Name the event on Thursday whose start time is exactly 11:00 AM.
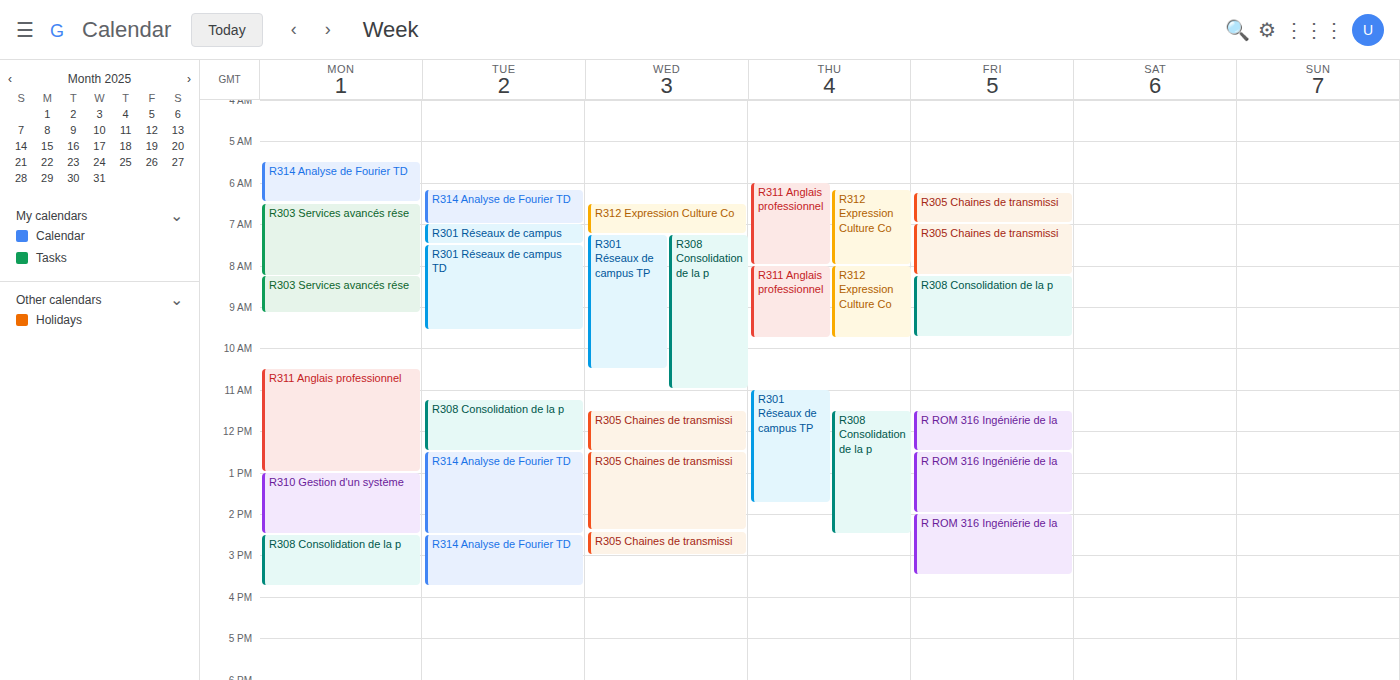
"R301 Réseaux de campus TP"